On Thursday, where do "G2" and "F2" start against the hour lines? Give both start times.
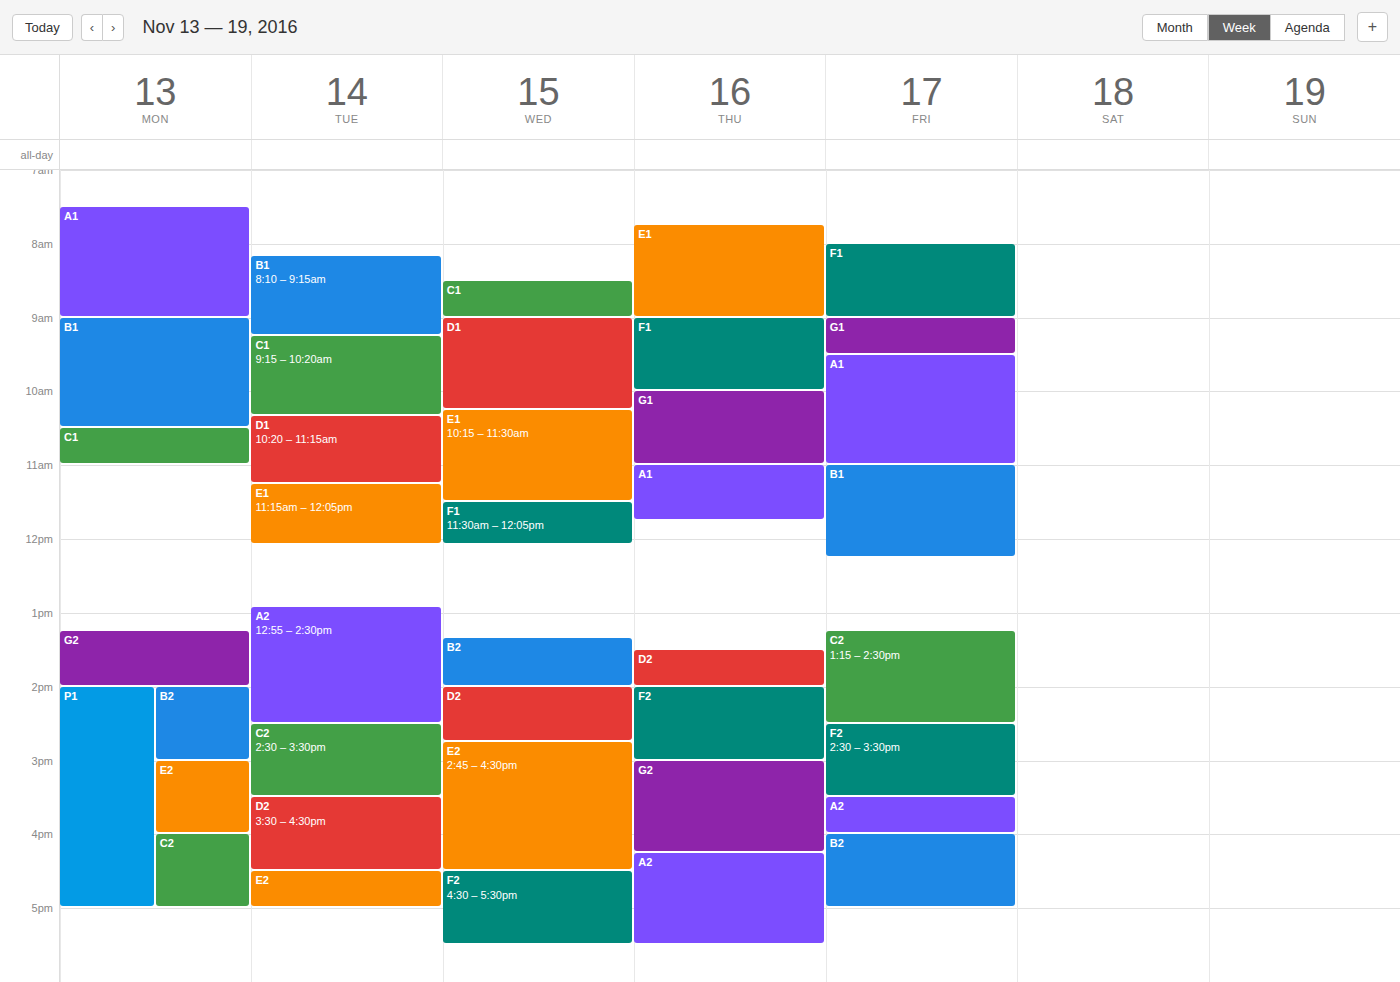
"G2": 3:00 PM, exactly on the 3 PM line. "F2": 2:00 PM, exactly on the 2 PM line.